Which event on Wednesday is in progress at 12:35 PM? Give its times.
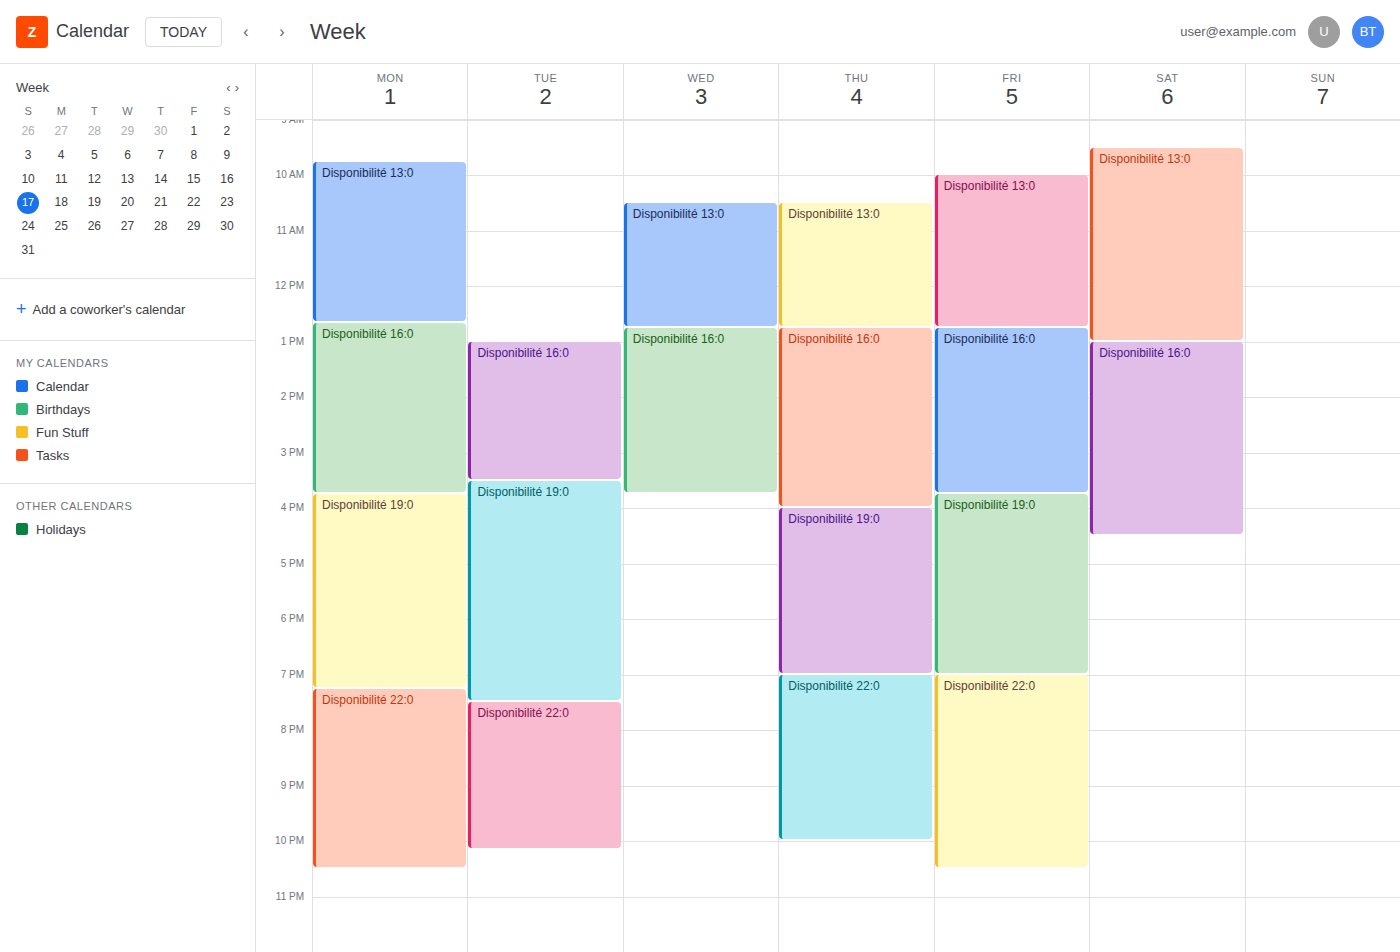
"Disponibilité 13:0", 10:30 AM to 12:45 PM